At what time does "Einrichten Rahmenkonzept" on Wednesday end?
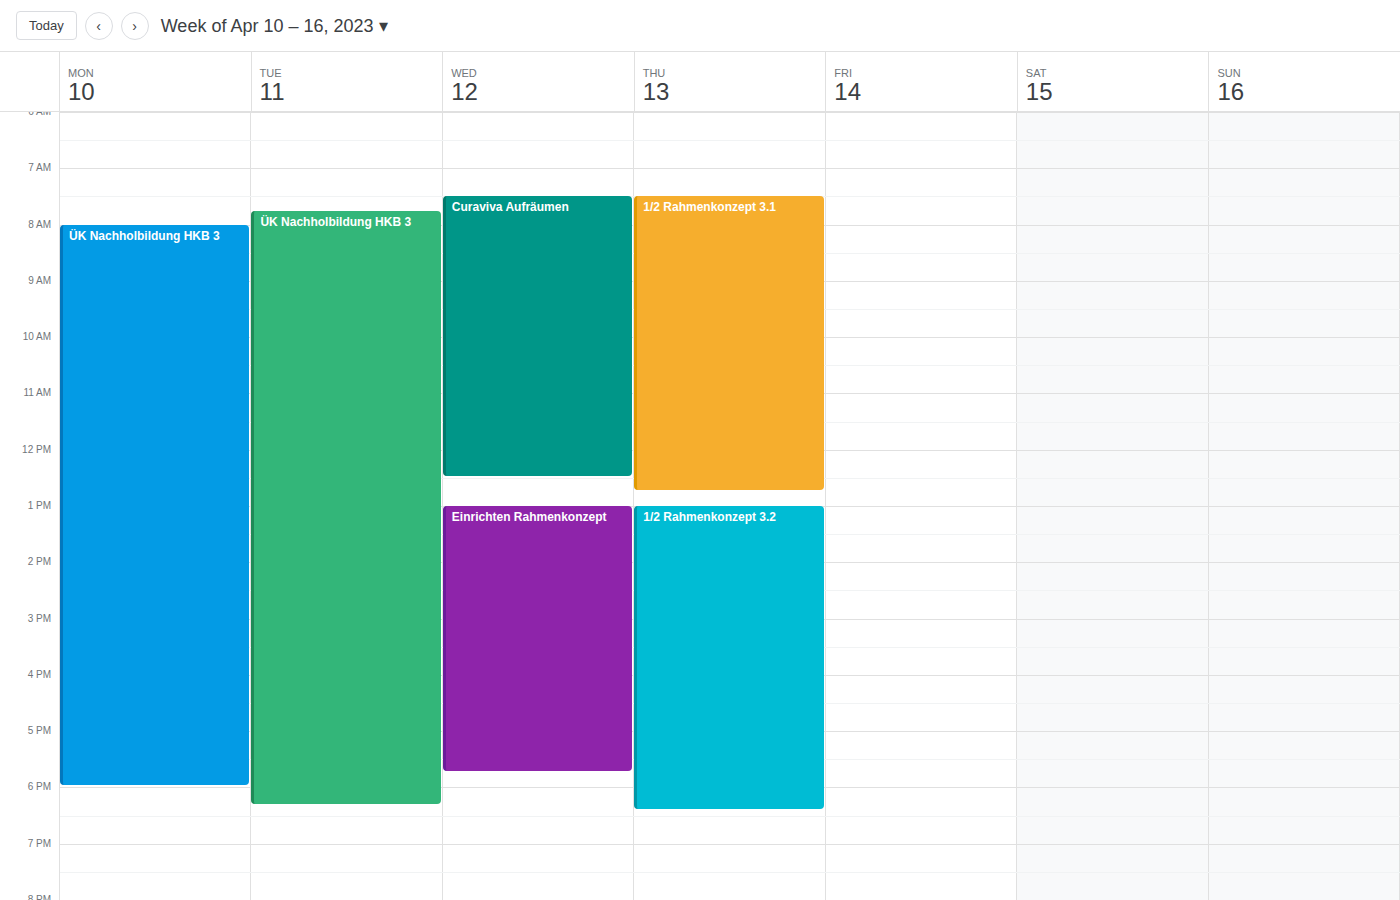
5:45 PM